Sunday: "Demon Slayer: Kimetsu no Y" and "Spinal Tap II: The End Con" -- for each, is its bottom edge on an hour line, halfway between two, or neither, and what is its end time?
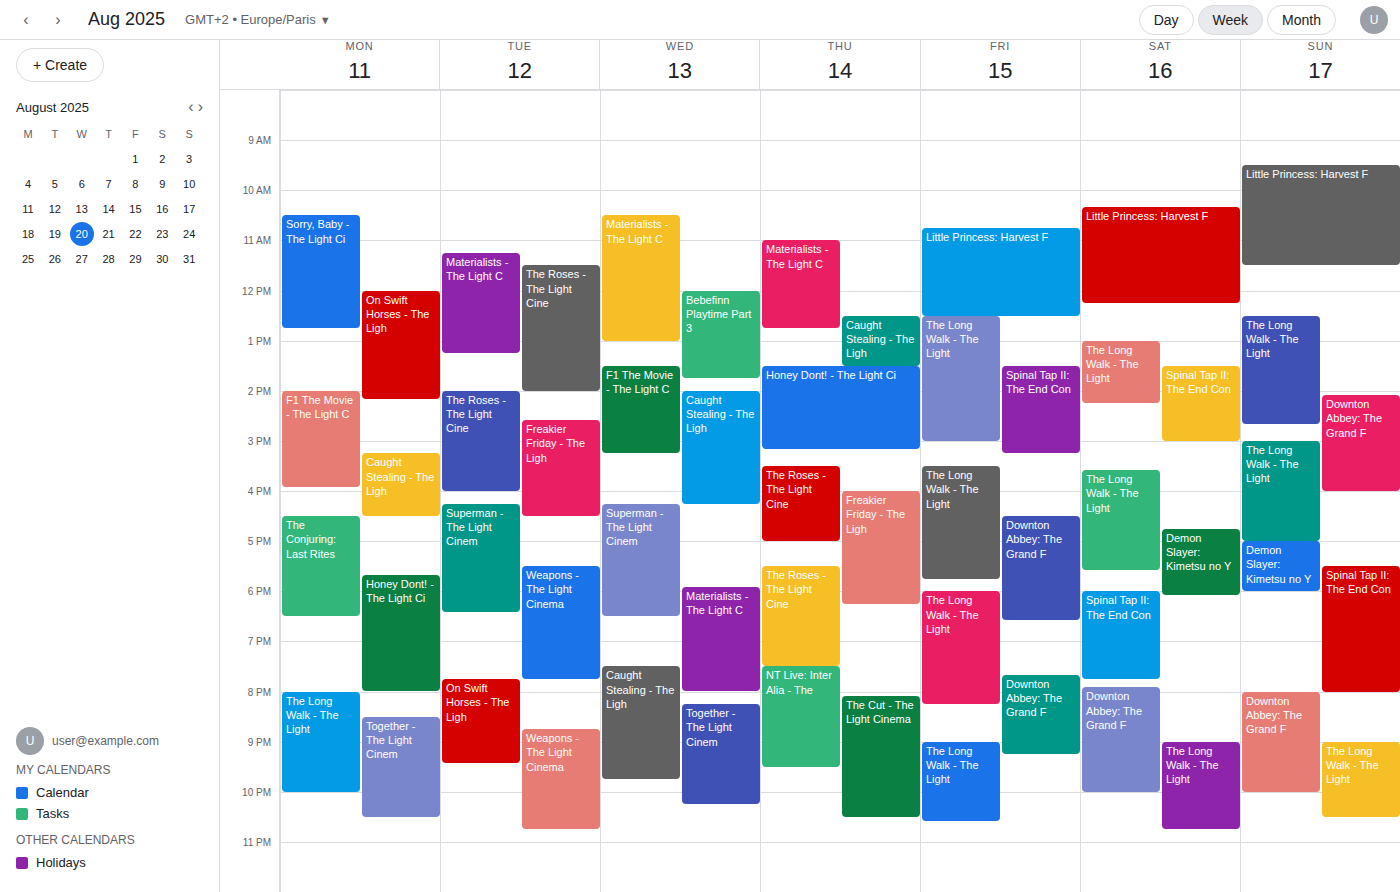
"Demon Slayer: Kimetsu no Y": 6:00 PM, exactly on the 6 PM line. "Spinal Tap II: The End Con": 8:00 PM, exactly on the 8 PM line.